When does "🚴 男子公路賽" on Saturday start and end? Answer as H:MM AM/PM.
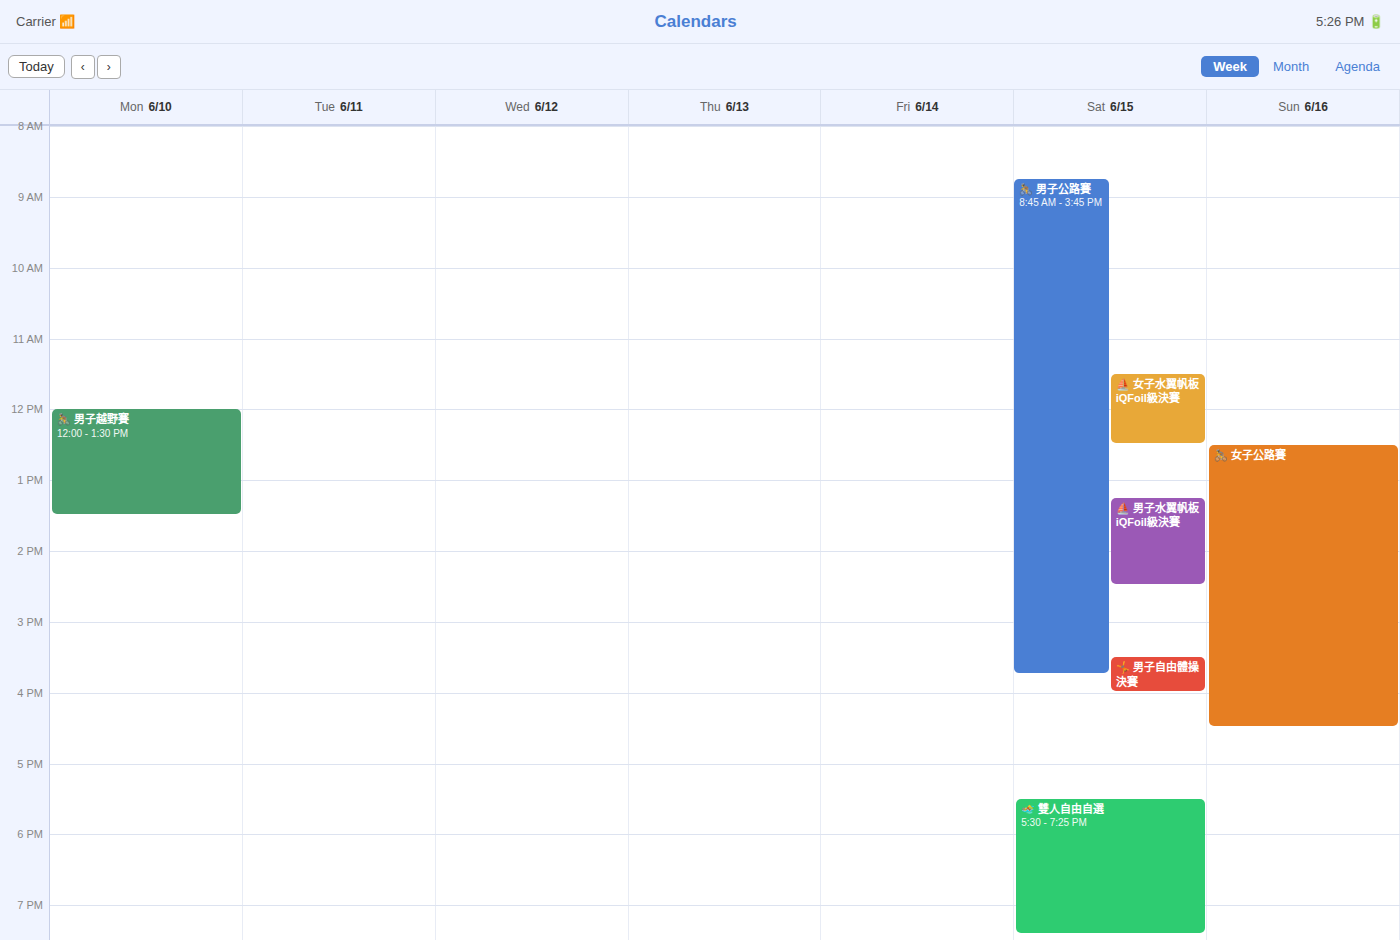
8:45 AM to 3:45 PM